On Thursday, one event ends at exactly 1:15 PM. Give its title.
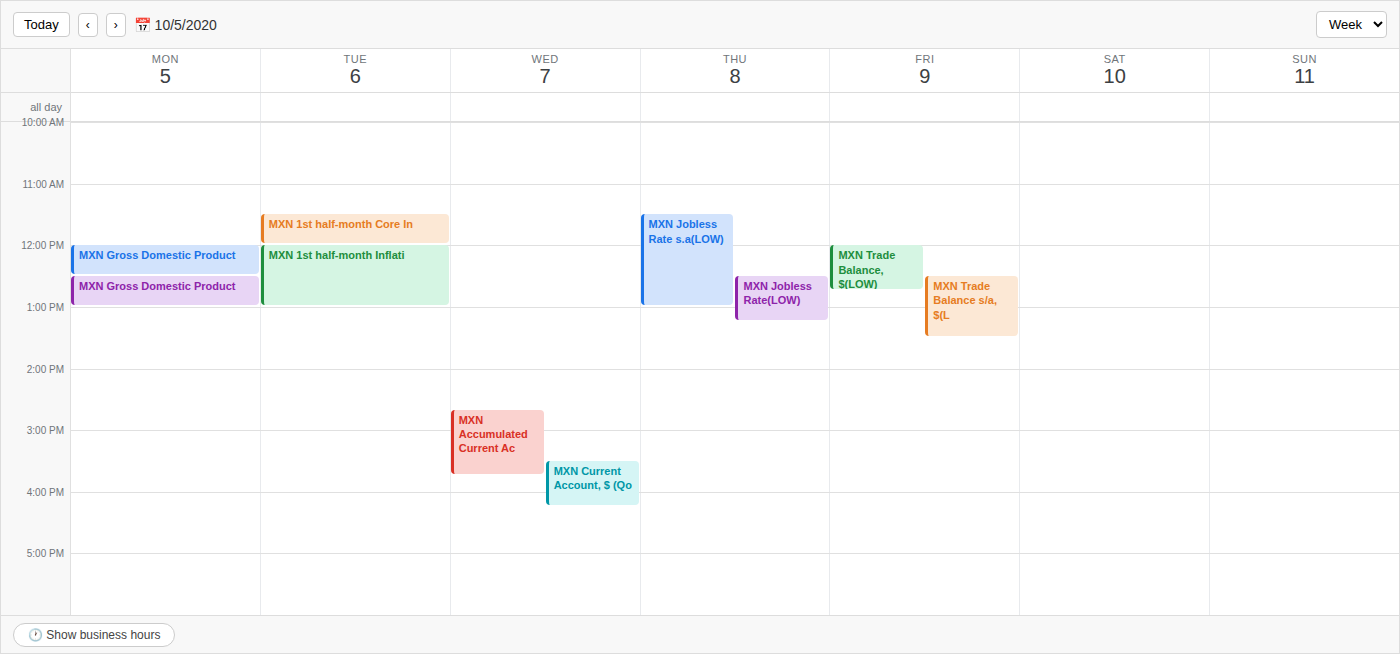
"MXN Jobless Rate(LOW)"